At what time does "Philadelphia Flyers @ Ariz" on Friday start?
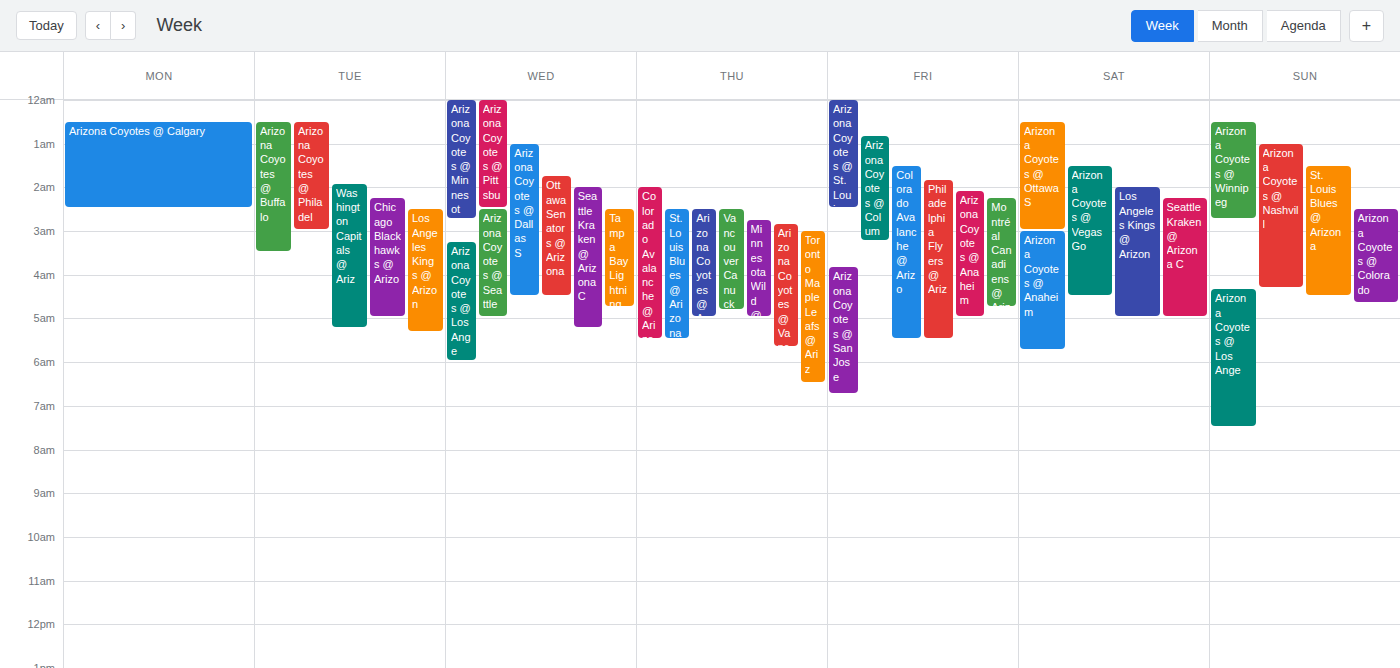
1:50 AM